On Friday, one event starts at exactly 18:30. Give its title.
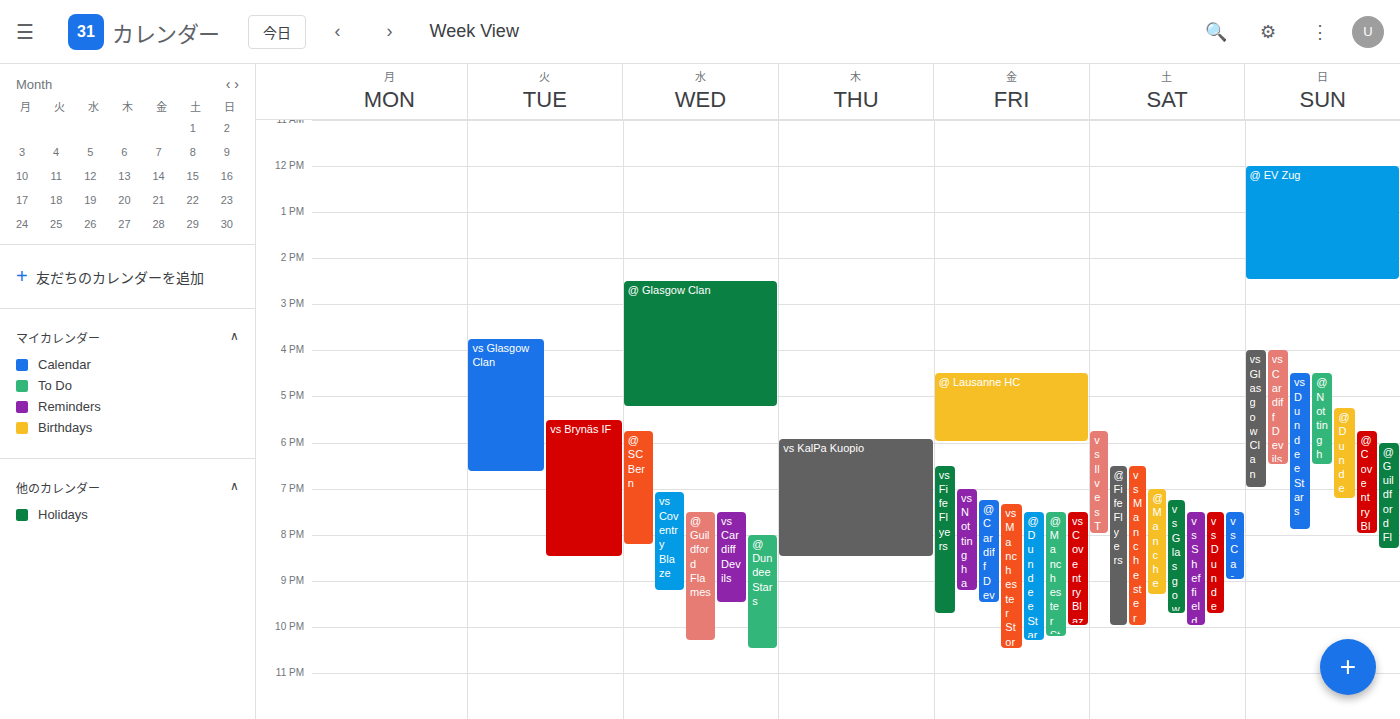
"vs Fife Flyers"